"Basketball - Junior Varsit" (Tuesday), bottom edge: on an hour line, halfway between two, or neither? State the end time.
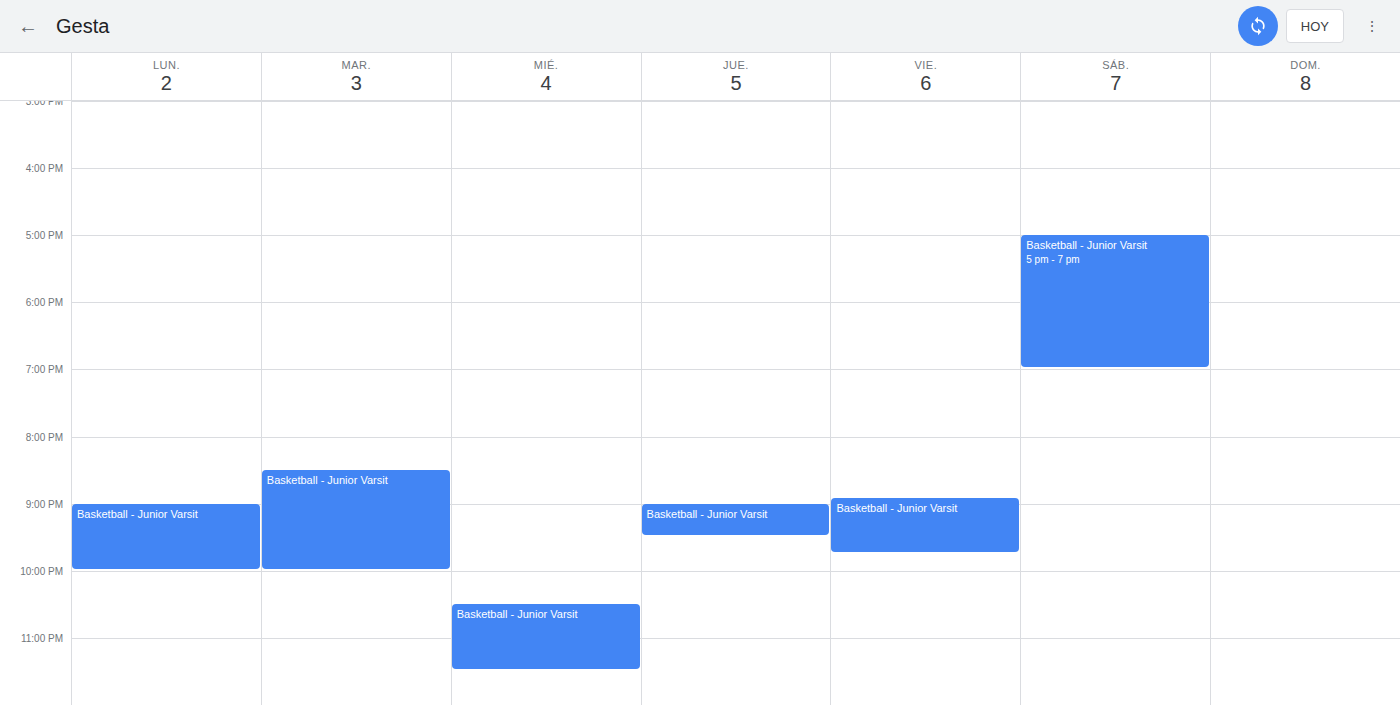
10:00 PM -- exactly on the 10 PM line.